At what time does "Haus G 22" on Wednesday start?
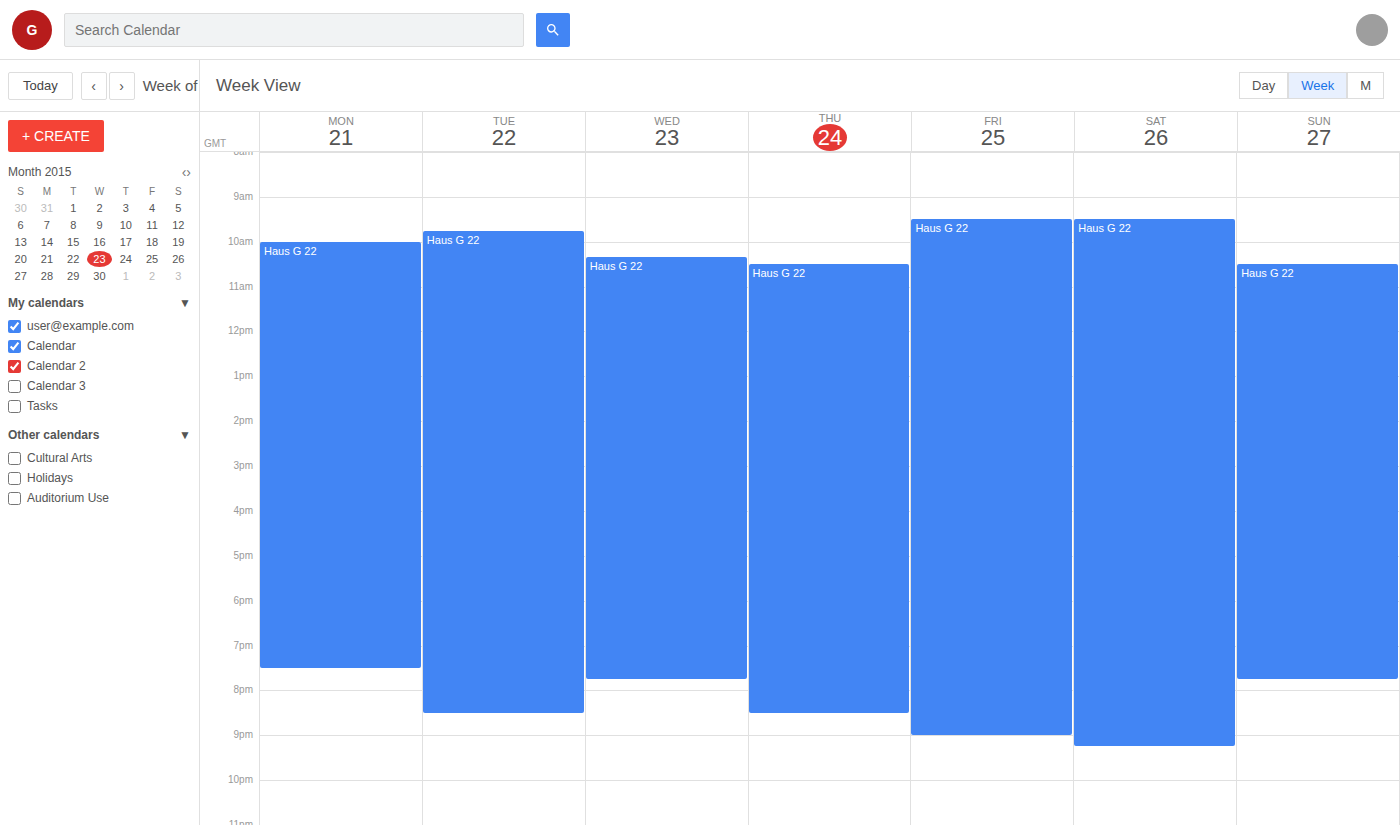
10:20 AM